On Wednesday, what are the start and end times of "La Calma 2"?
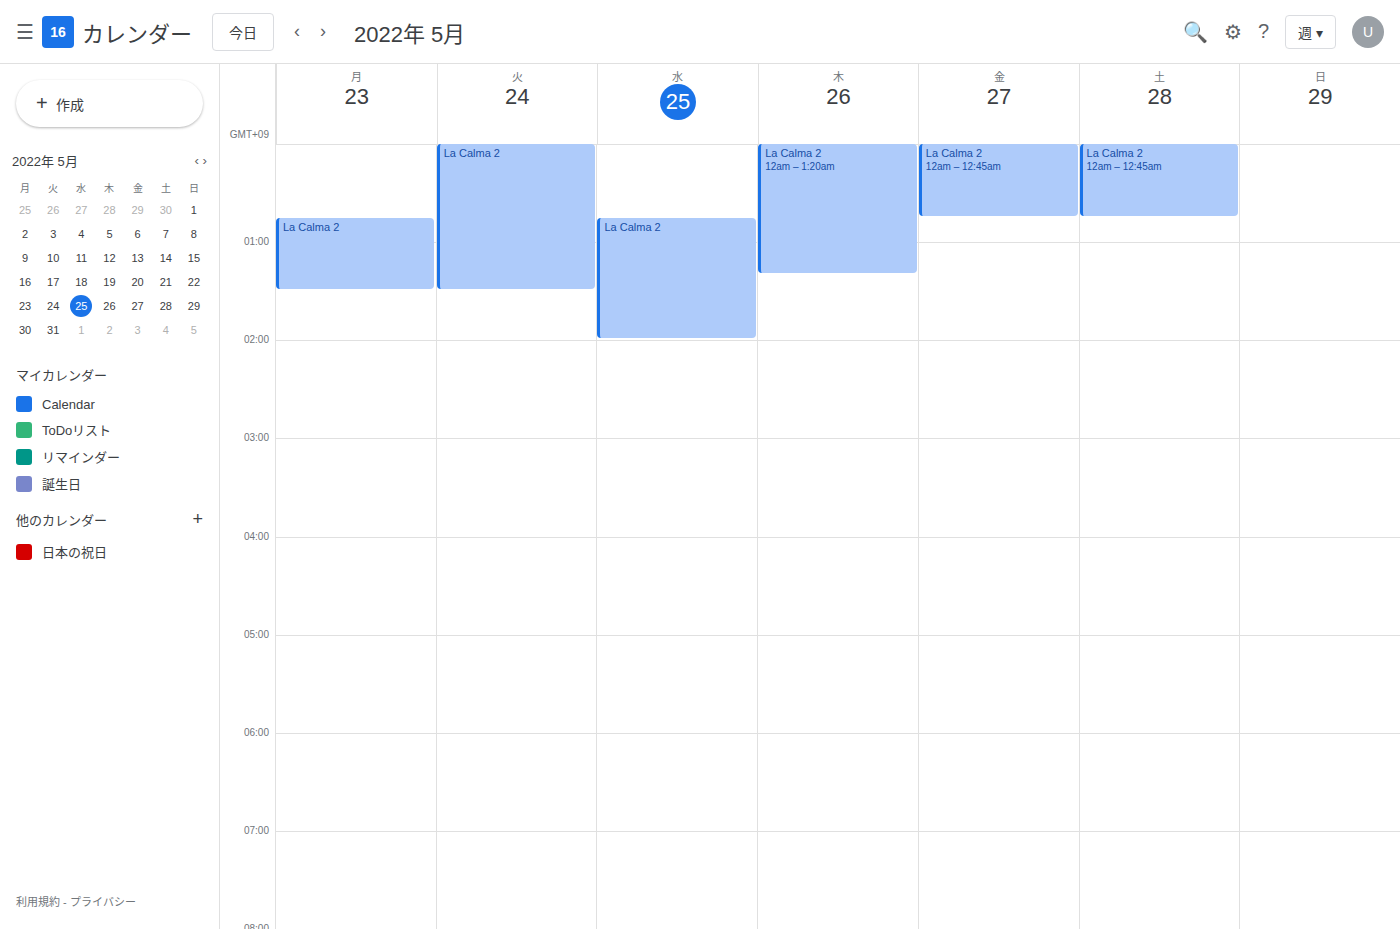
00:45 to 02:00